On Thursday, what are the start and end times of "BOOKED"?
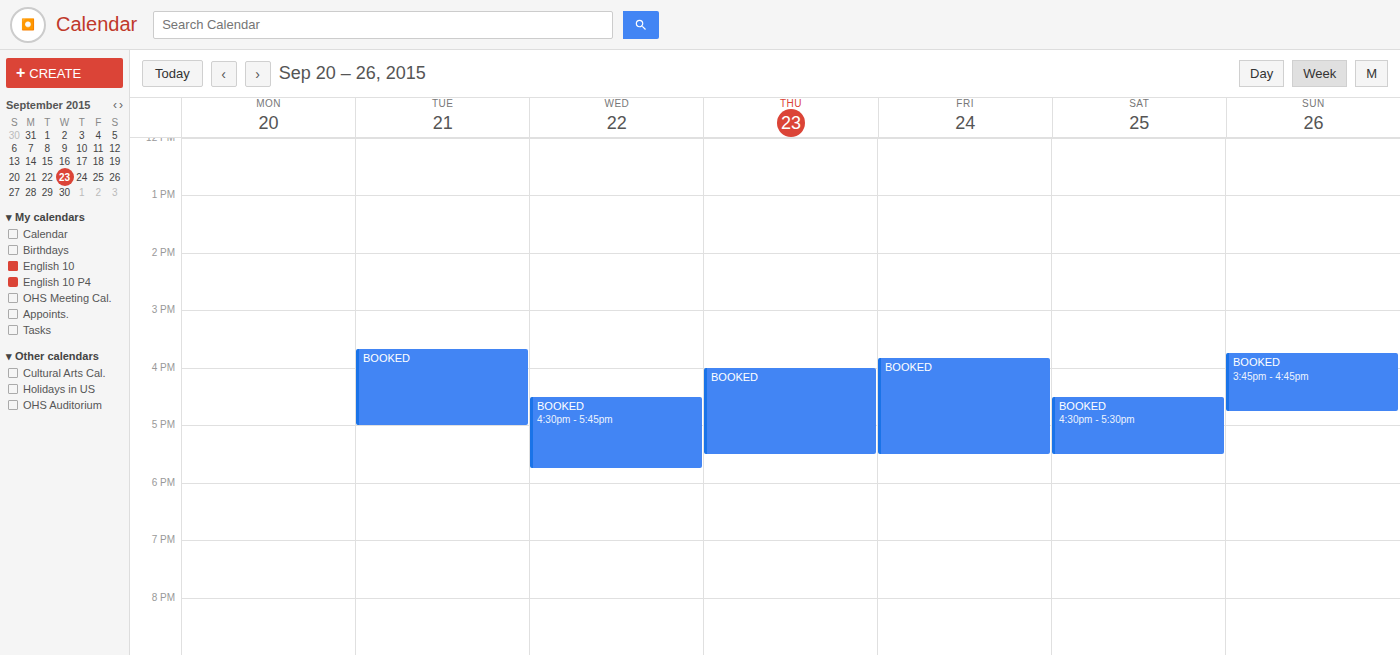
16:00 to 17:30